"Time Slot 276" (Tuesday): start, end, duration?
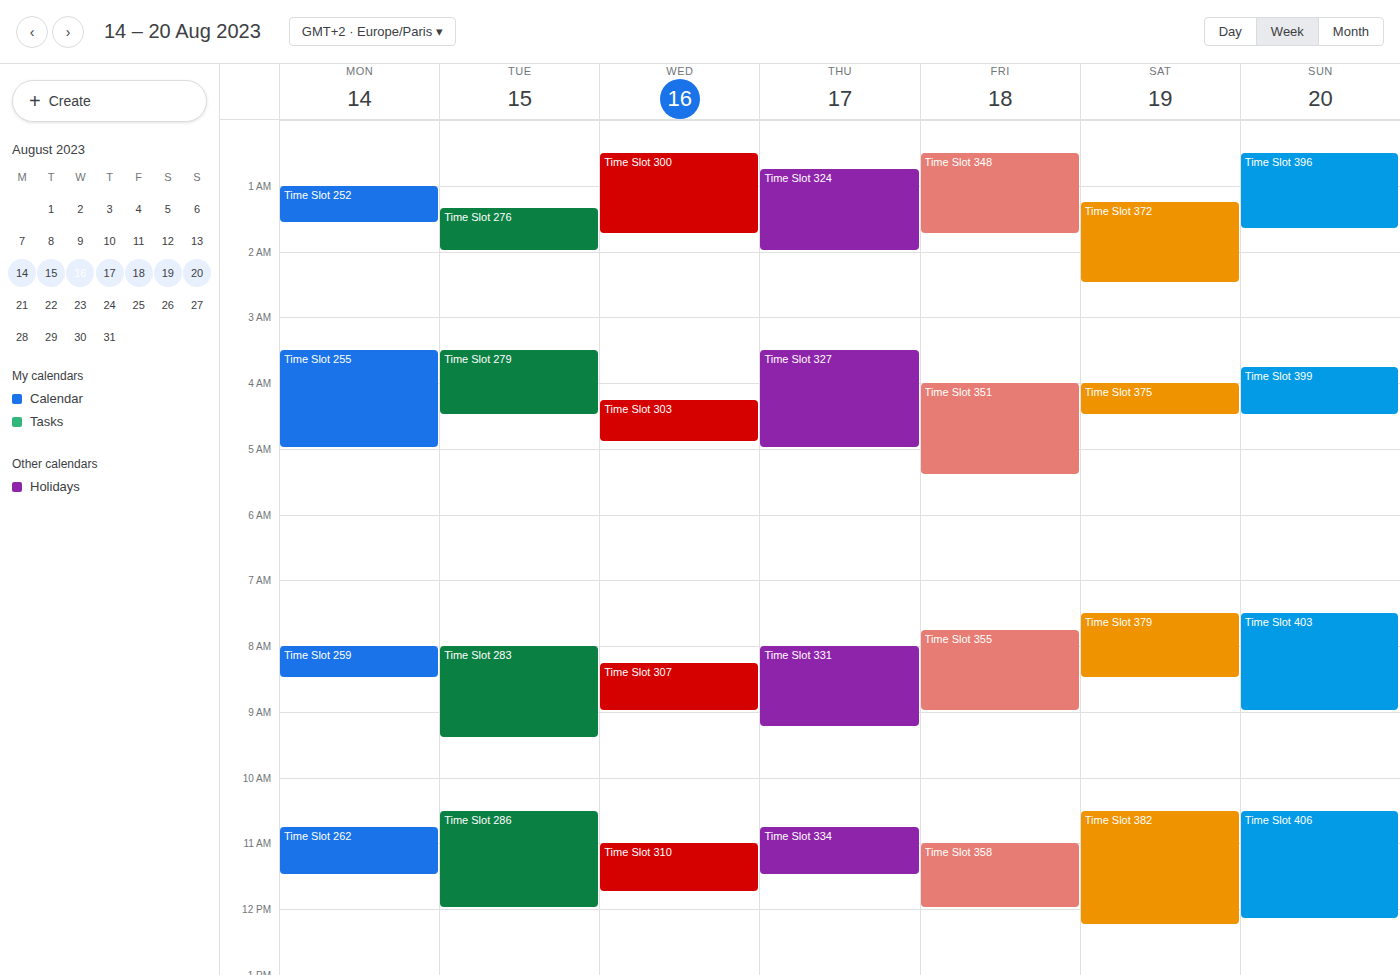
1:20 AM to 2:00 AM, 40 minutes